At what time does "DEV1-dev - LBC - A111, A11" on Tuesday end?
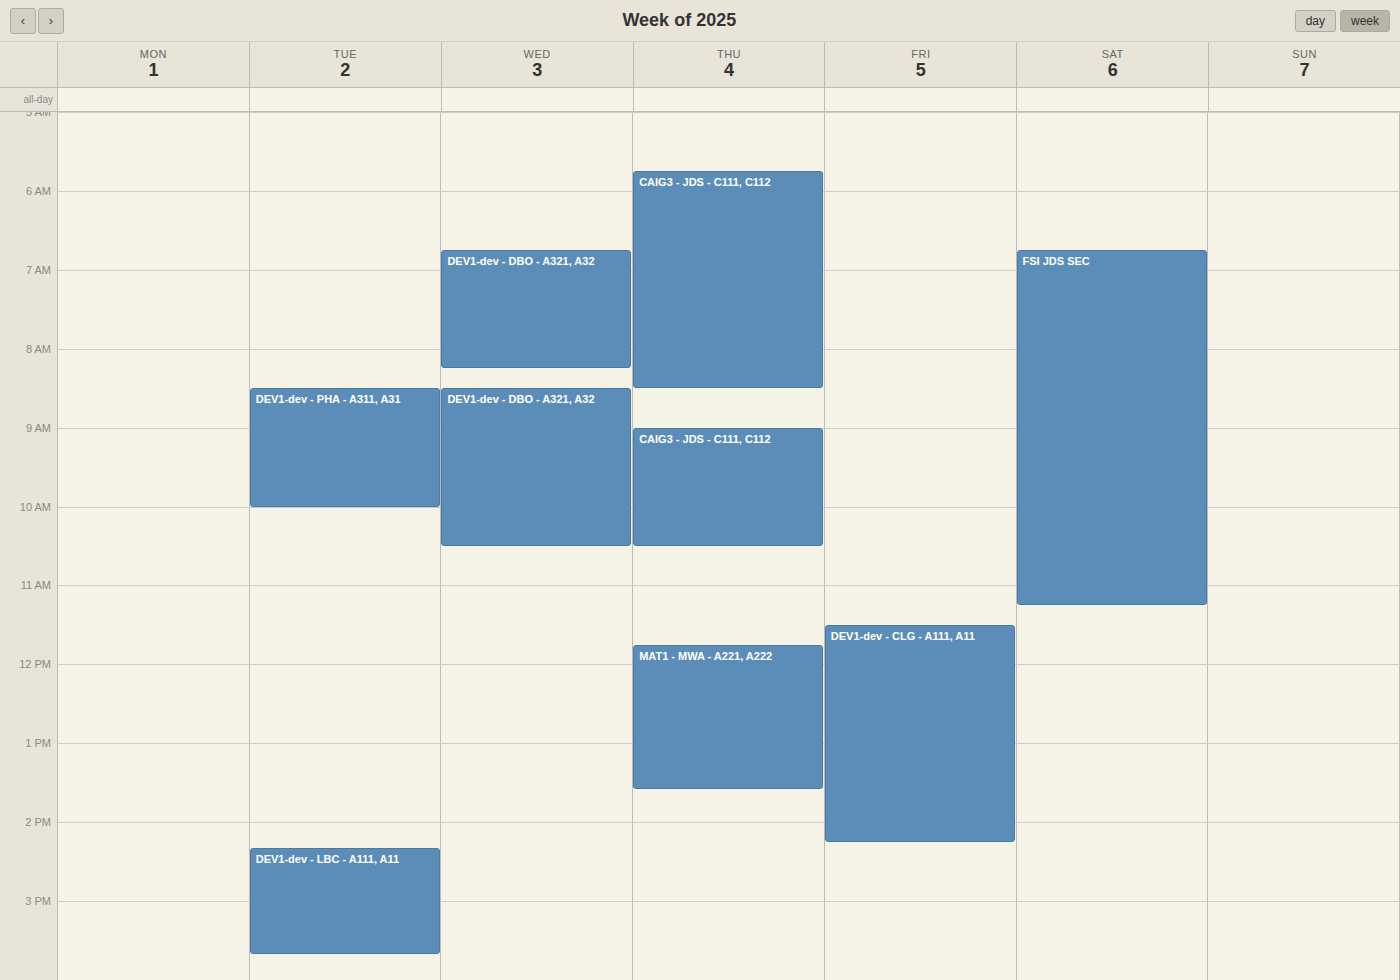
3:40 PM